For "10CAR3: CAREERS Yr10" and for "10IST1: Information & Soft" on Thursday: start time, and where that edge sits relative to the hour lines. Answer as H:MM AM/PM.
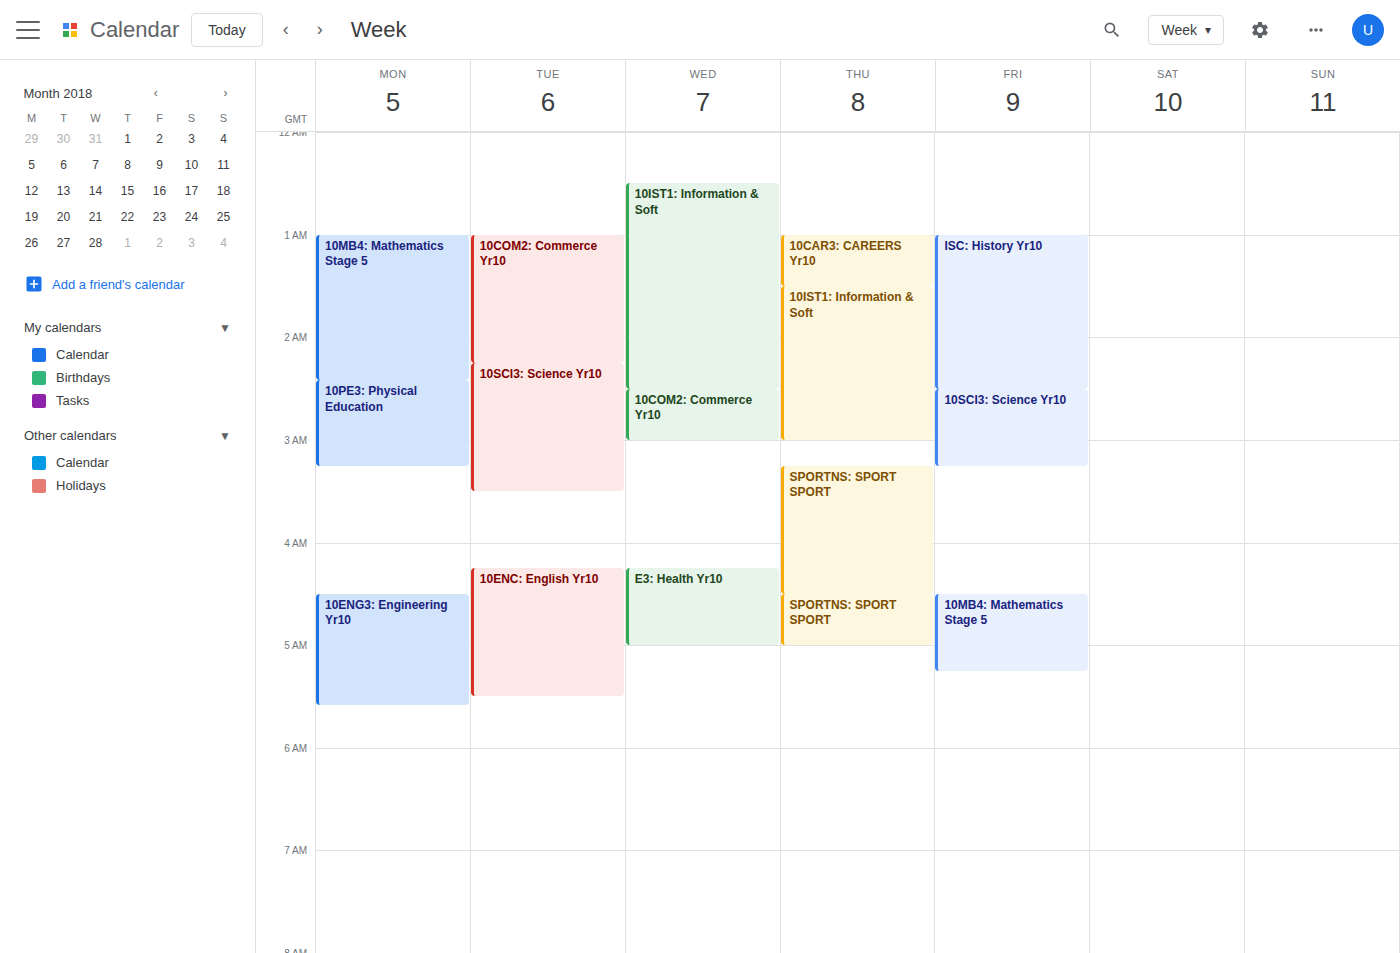
"10CAR3: CAREERS Yr10": 1:00 AM, exactly on the 1 AM line. "10IST1: Information & Soft": 1:30 AM, halfway between the 1 AM and 2 AM lines.